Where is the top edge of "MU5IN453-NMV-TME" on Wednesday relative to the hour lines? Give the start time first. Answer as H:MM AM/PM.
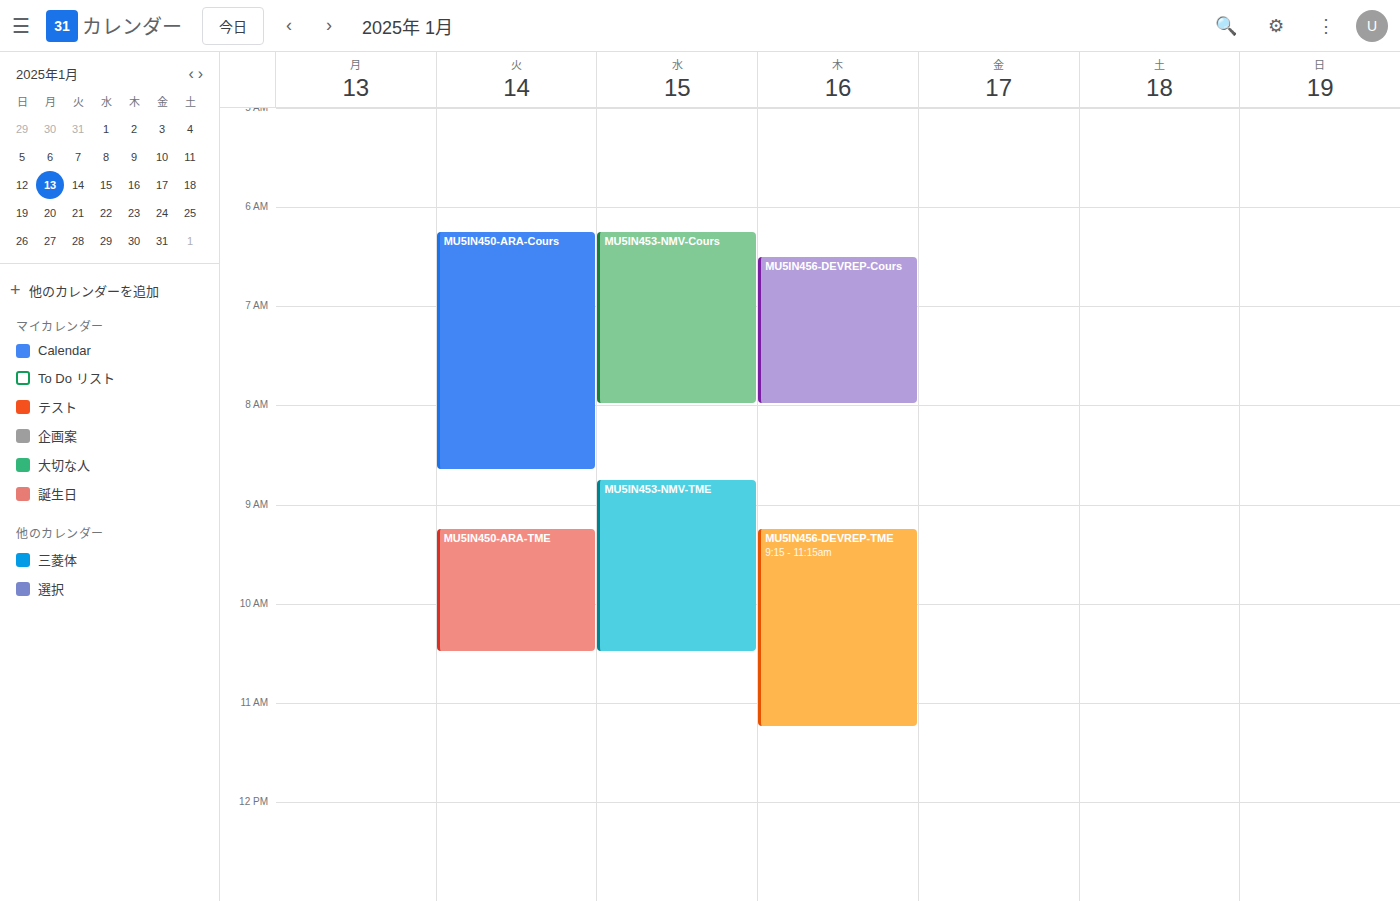
8:45 AM -- neither: three quarters of the way from the 8 AM line to the 9 AM line.